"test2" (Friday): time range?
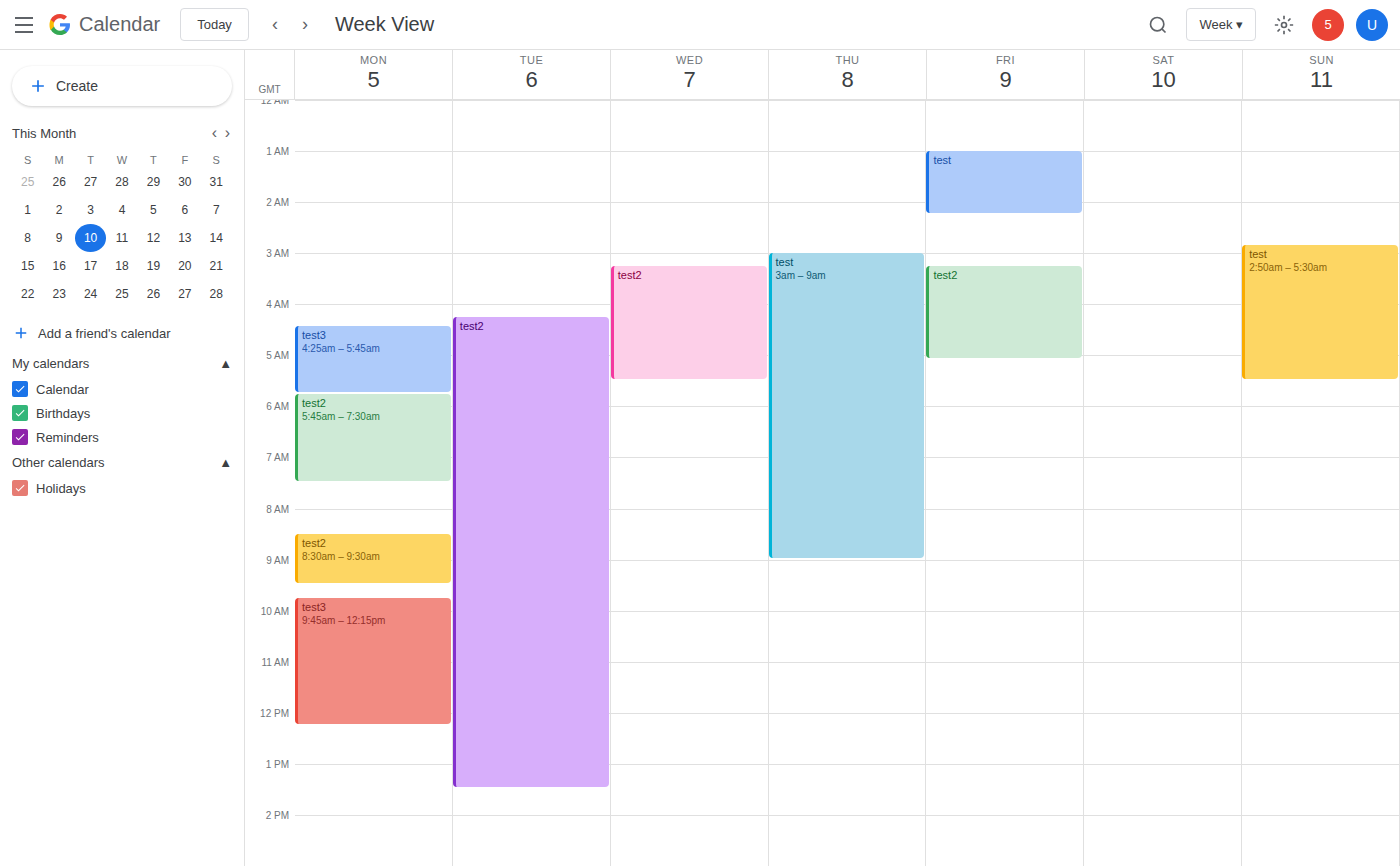
3:15 AM to 5:05 AM